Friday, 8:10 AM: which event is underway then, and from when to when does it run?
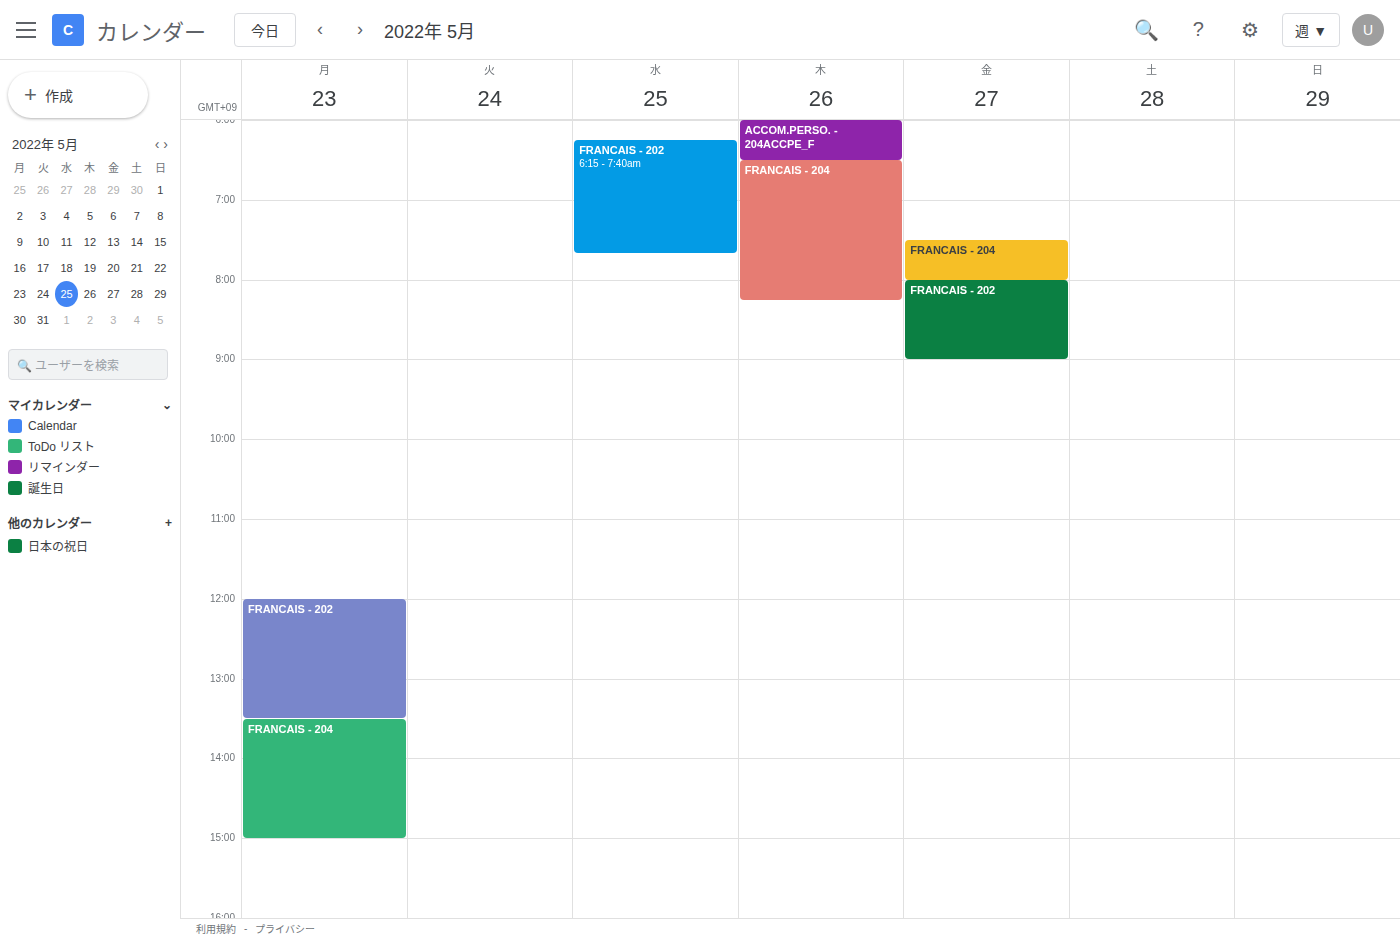
"FRANCAIS - 202", 8:00 AM to 9:00 AM